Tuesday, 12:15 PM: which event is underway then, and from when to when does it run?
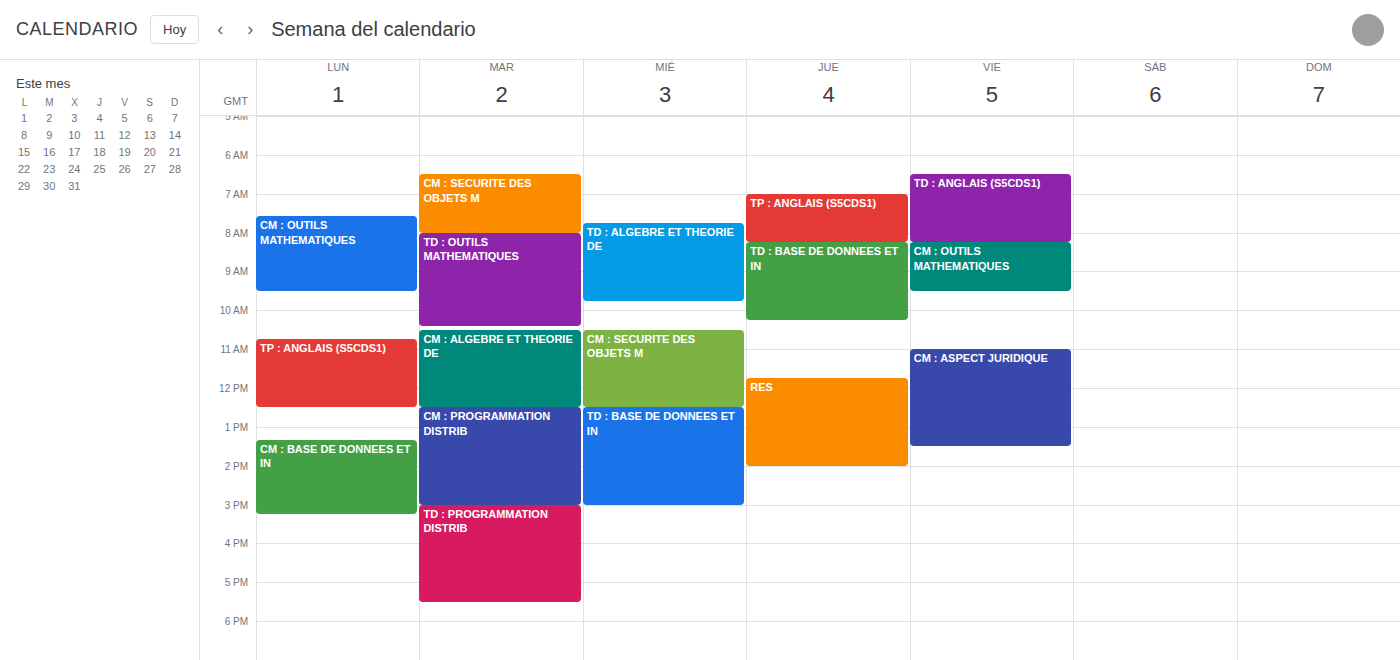
"CM : ALGEBRE ET THEORIE DE", 10:30 AM to 12:30 PM